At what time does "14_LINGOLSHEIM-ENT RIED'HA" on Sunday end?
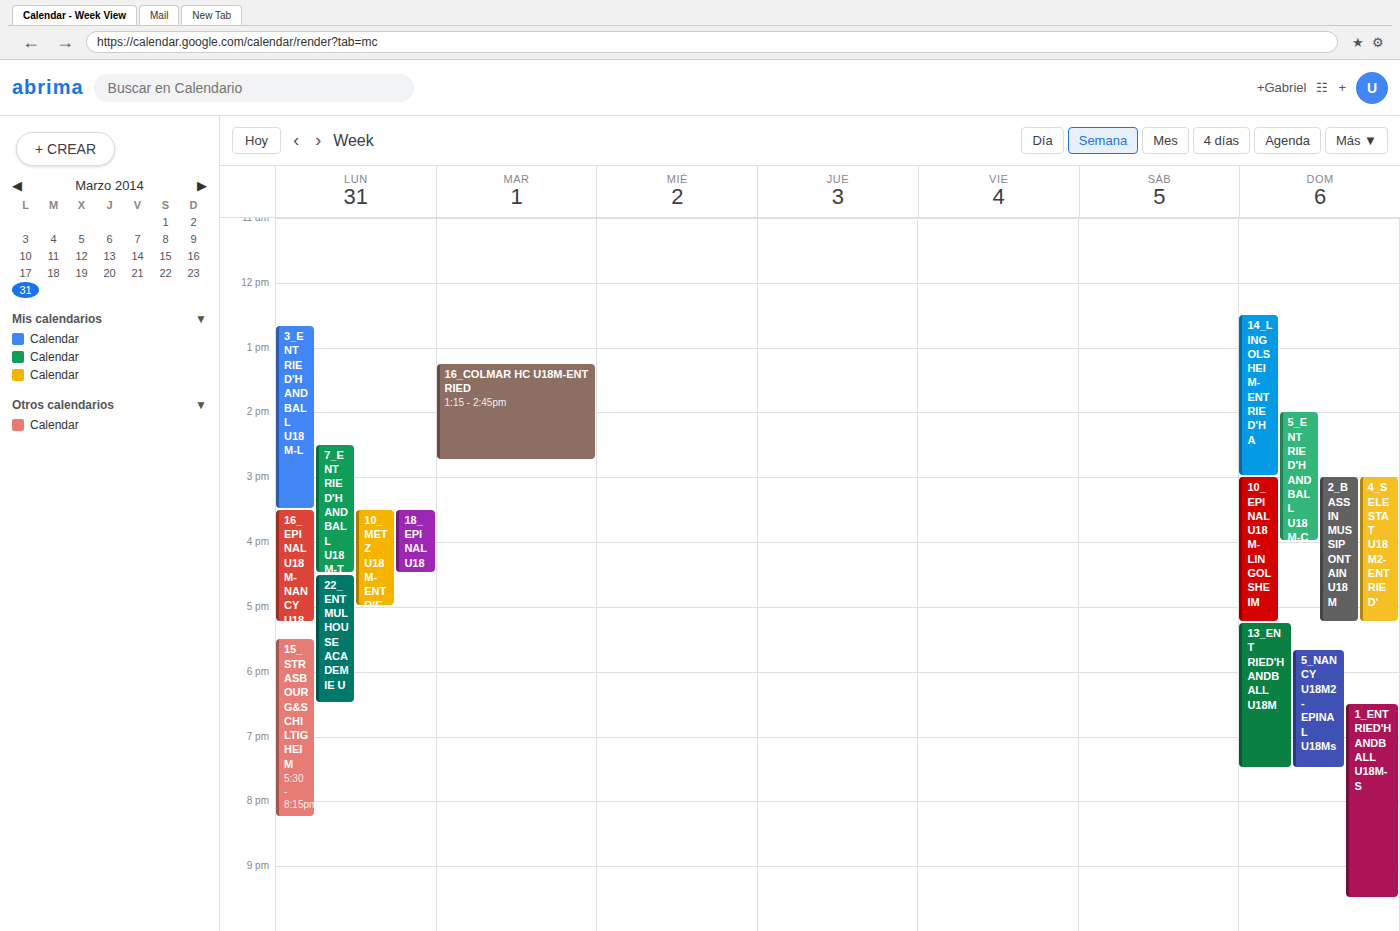
3:00 PM